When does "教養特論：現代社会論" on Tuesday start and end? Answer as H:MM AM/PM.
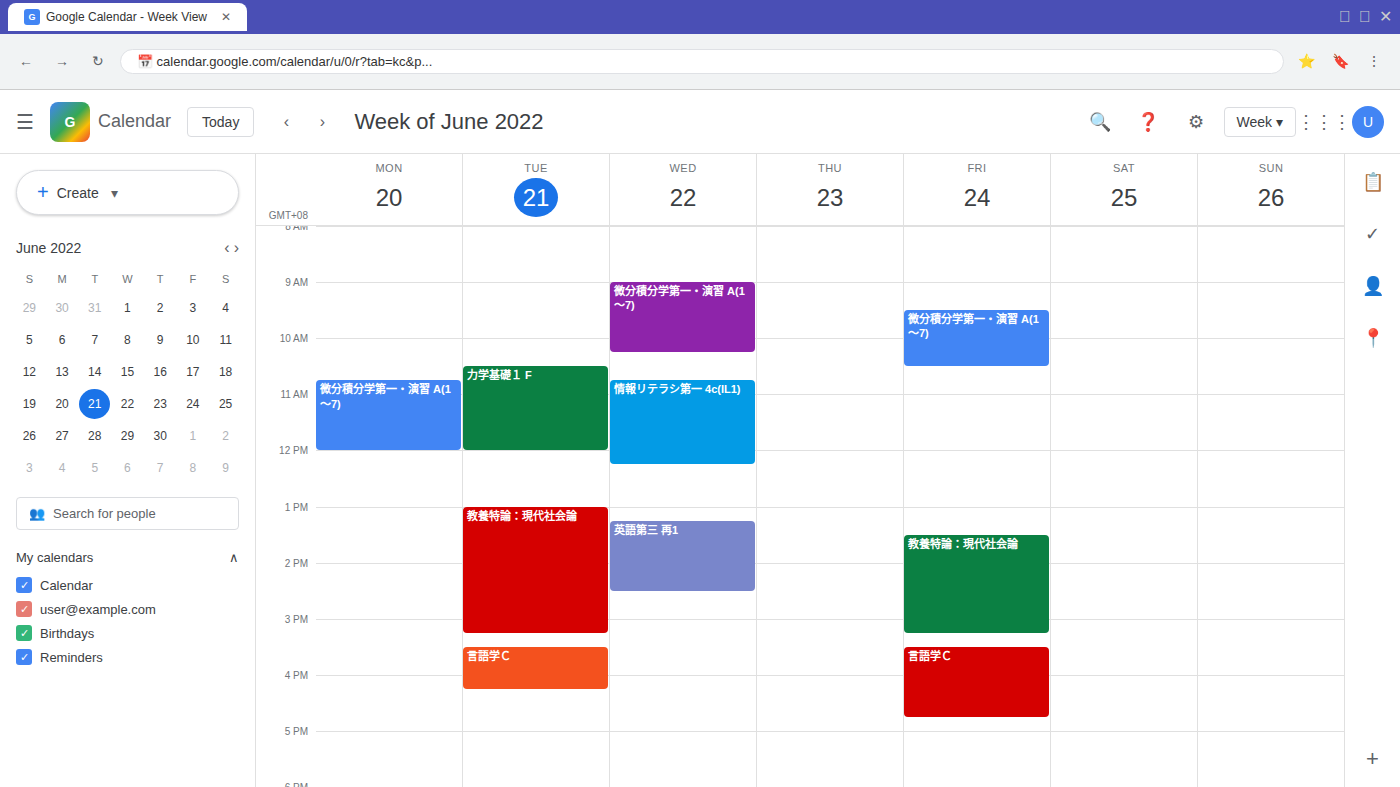
1:00 PM to 3:15 PM